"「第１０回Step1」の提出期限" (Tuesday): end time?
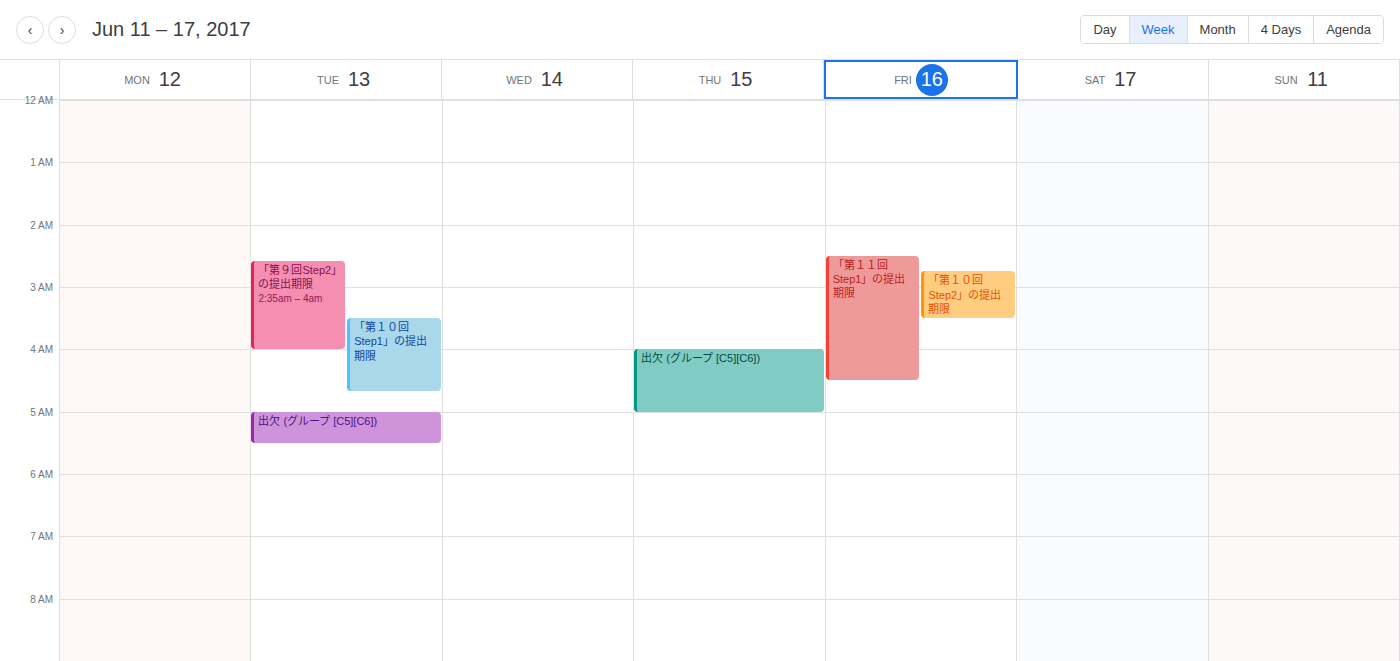
4:40 AM